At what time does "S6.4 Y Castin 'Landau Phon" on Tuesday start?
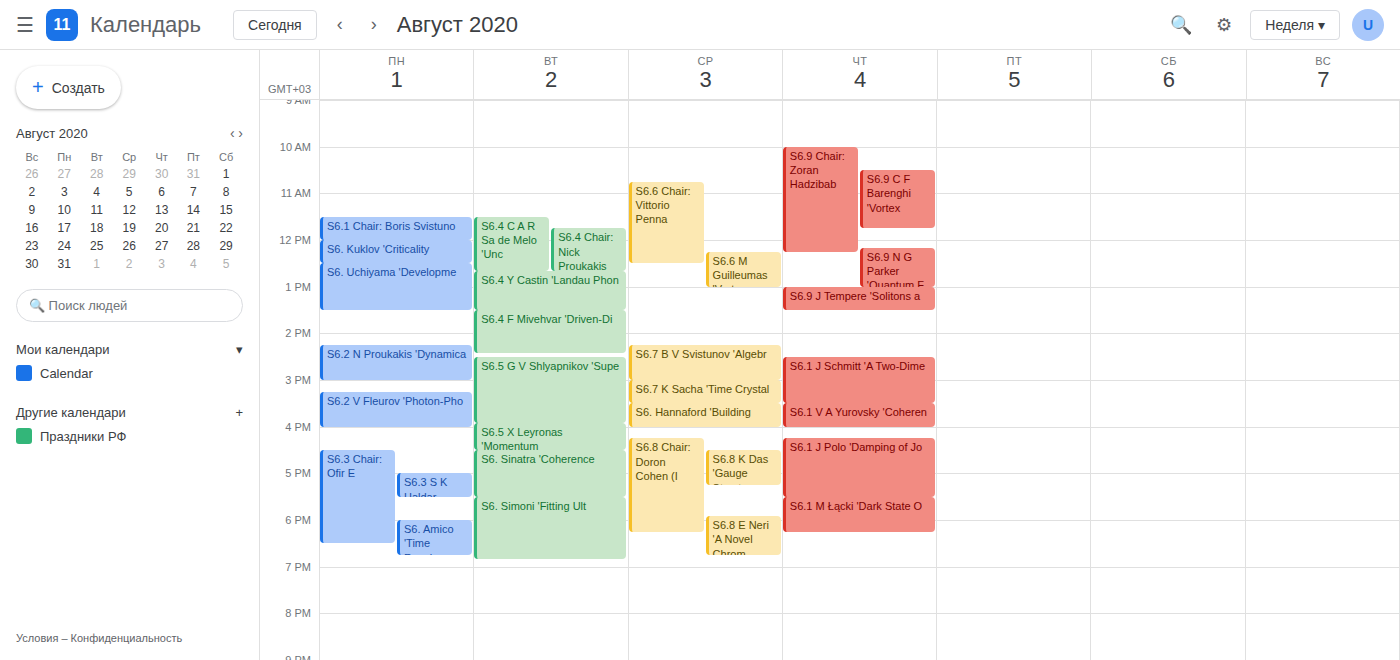
12:40